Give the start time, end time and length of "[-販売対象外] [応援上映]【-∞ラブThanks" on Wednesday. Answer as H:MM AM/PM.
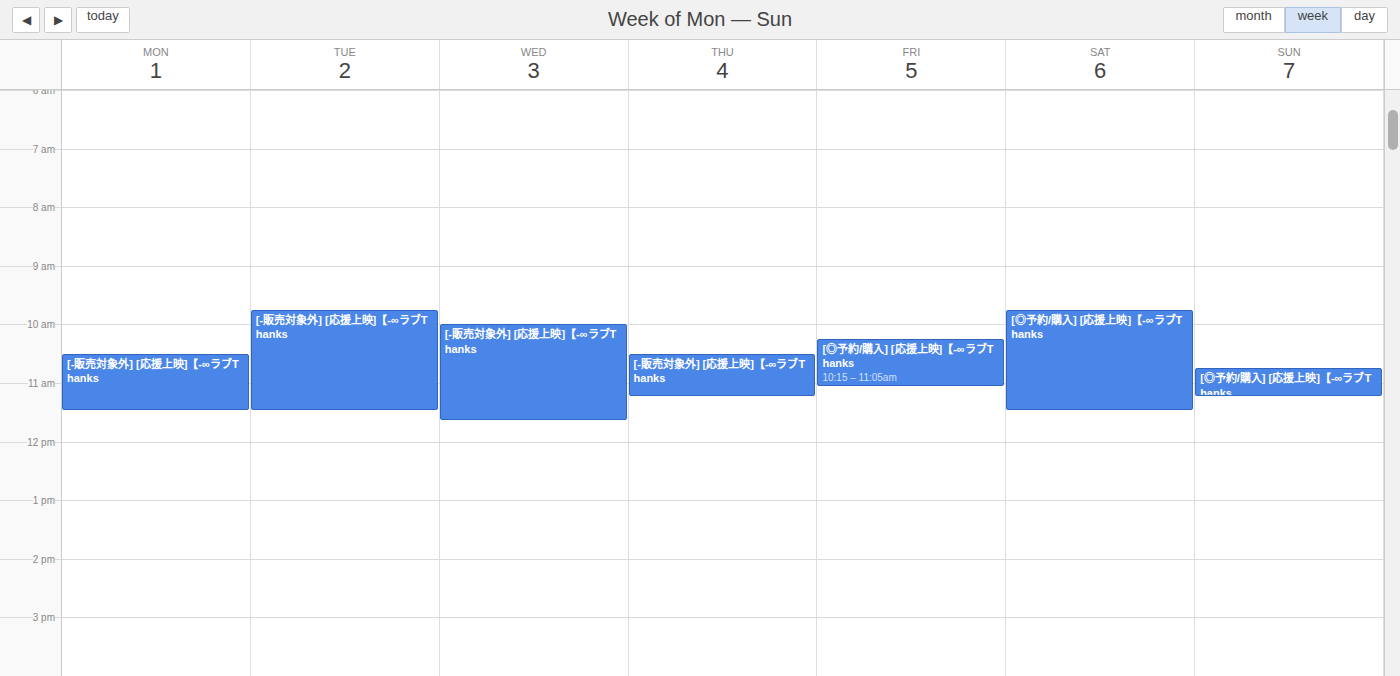
10:00 AM to 11:40 AM, 1 hour 40 minutes